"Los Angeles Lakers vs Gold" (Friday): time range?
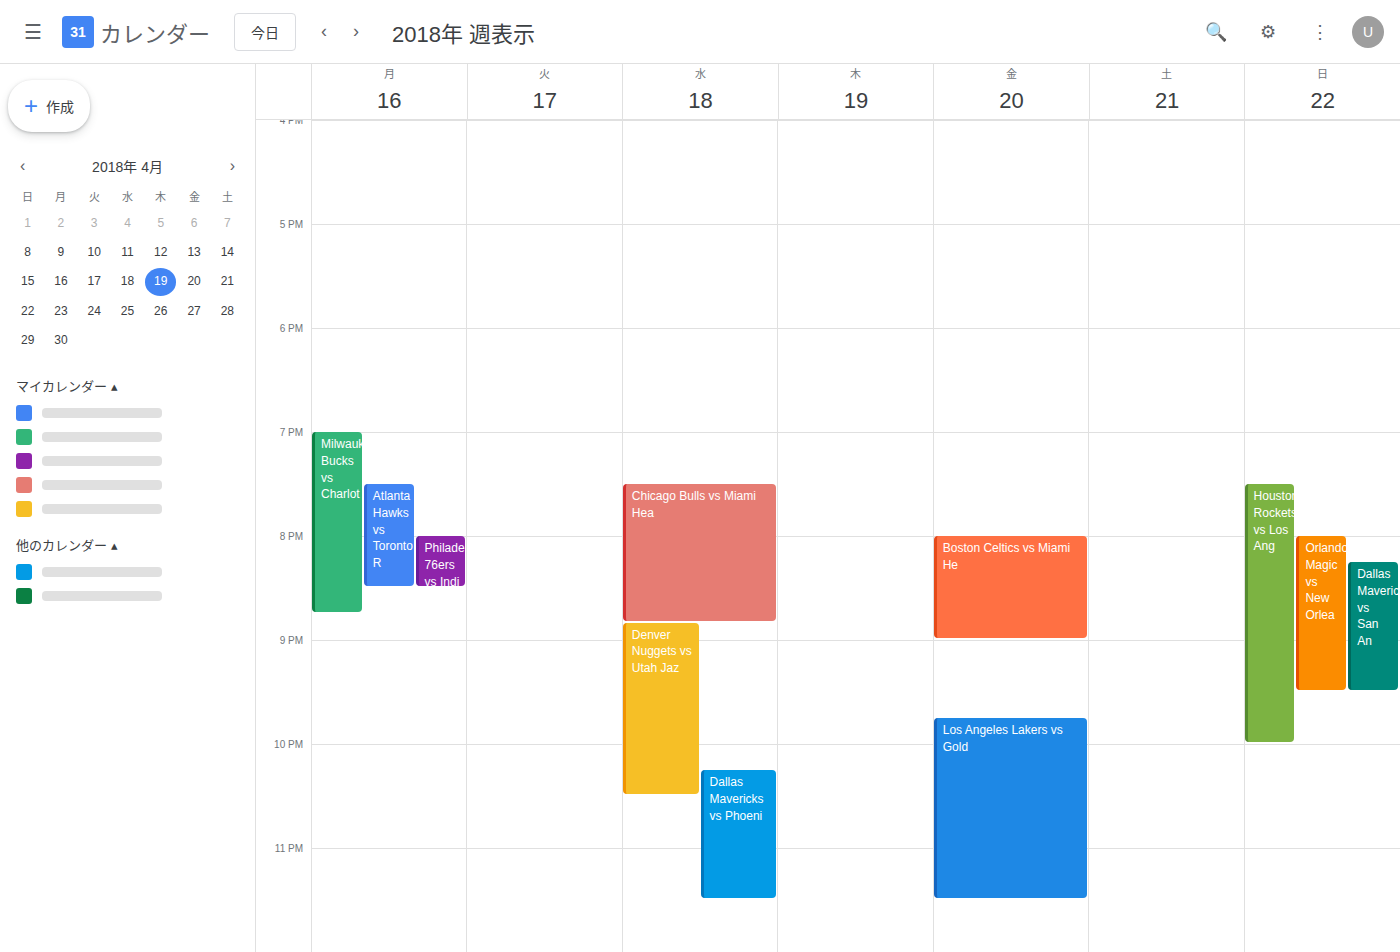
9:45 PM to 11:30 PM